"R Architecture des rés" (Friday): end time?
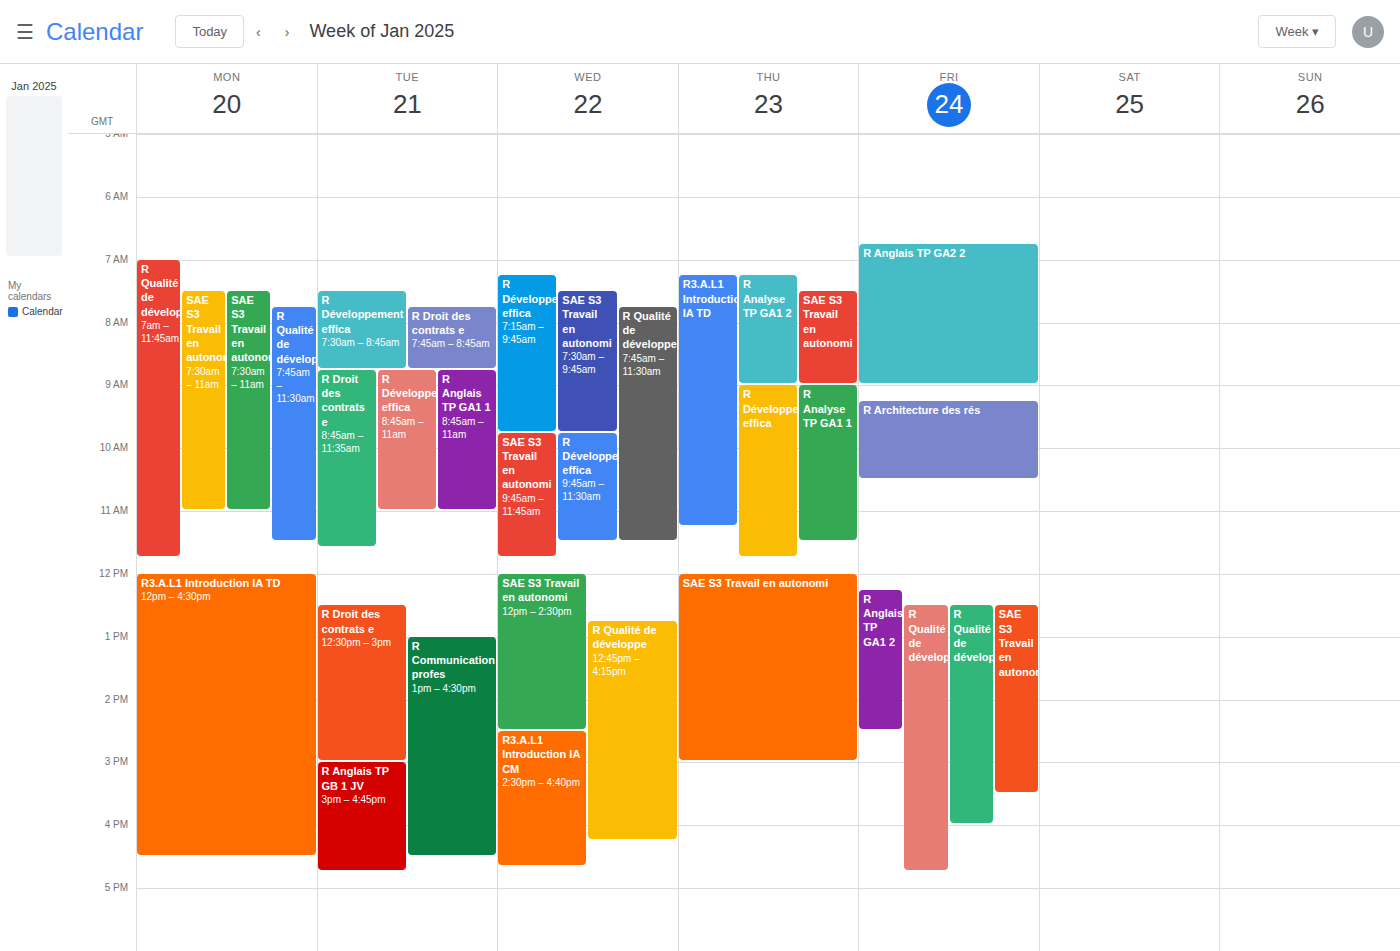
10:30